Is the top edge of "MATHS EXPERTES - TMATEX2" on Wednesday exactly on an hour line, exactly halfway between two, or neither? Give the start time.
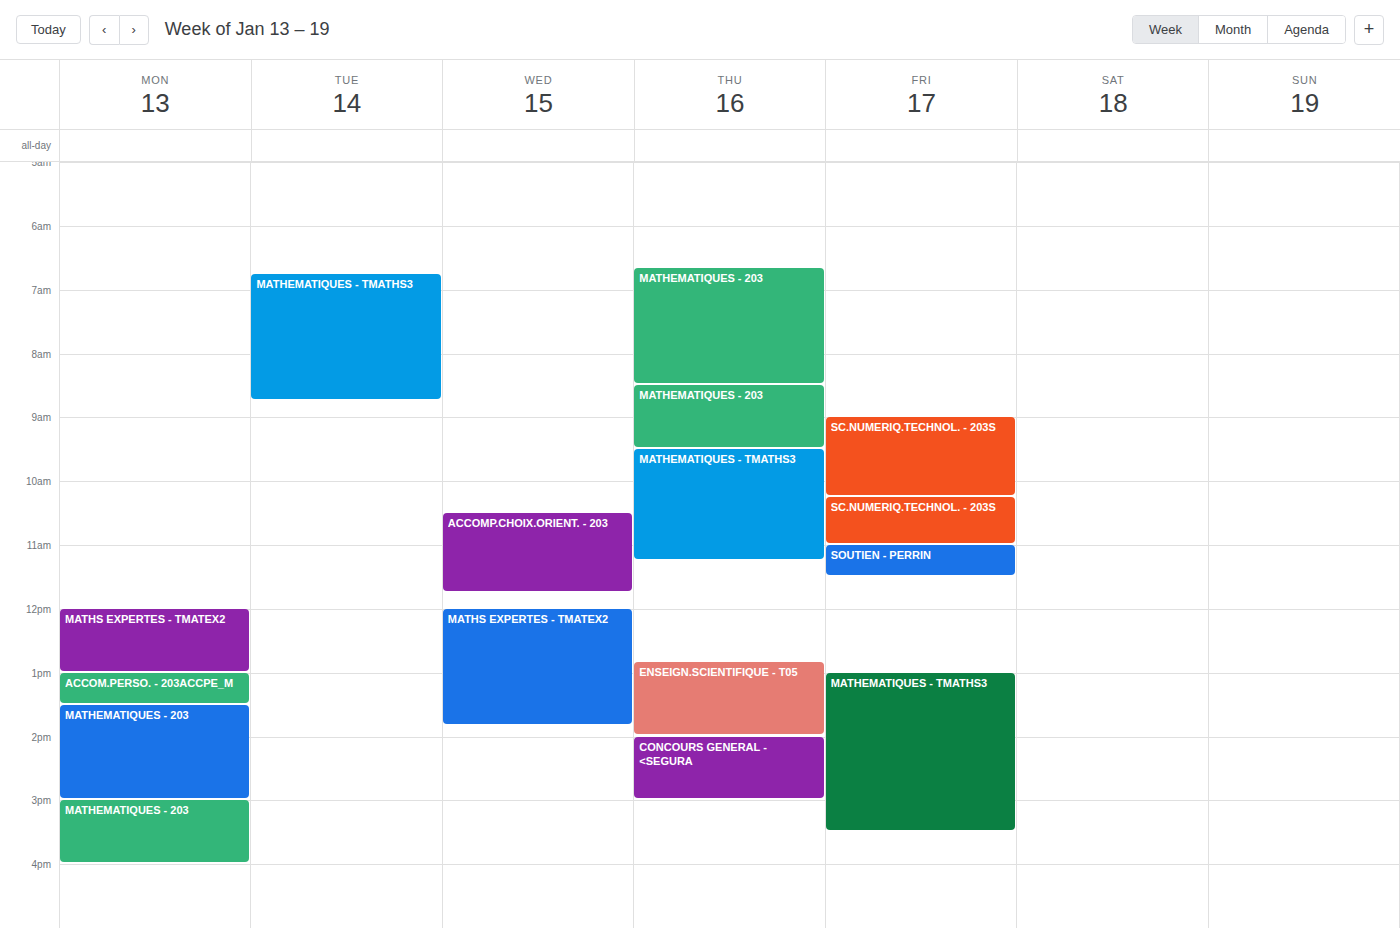
12:00 PM -- exactly on the 12 PM line.